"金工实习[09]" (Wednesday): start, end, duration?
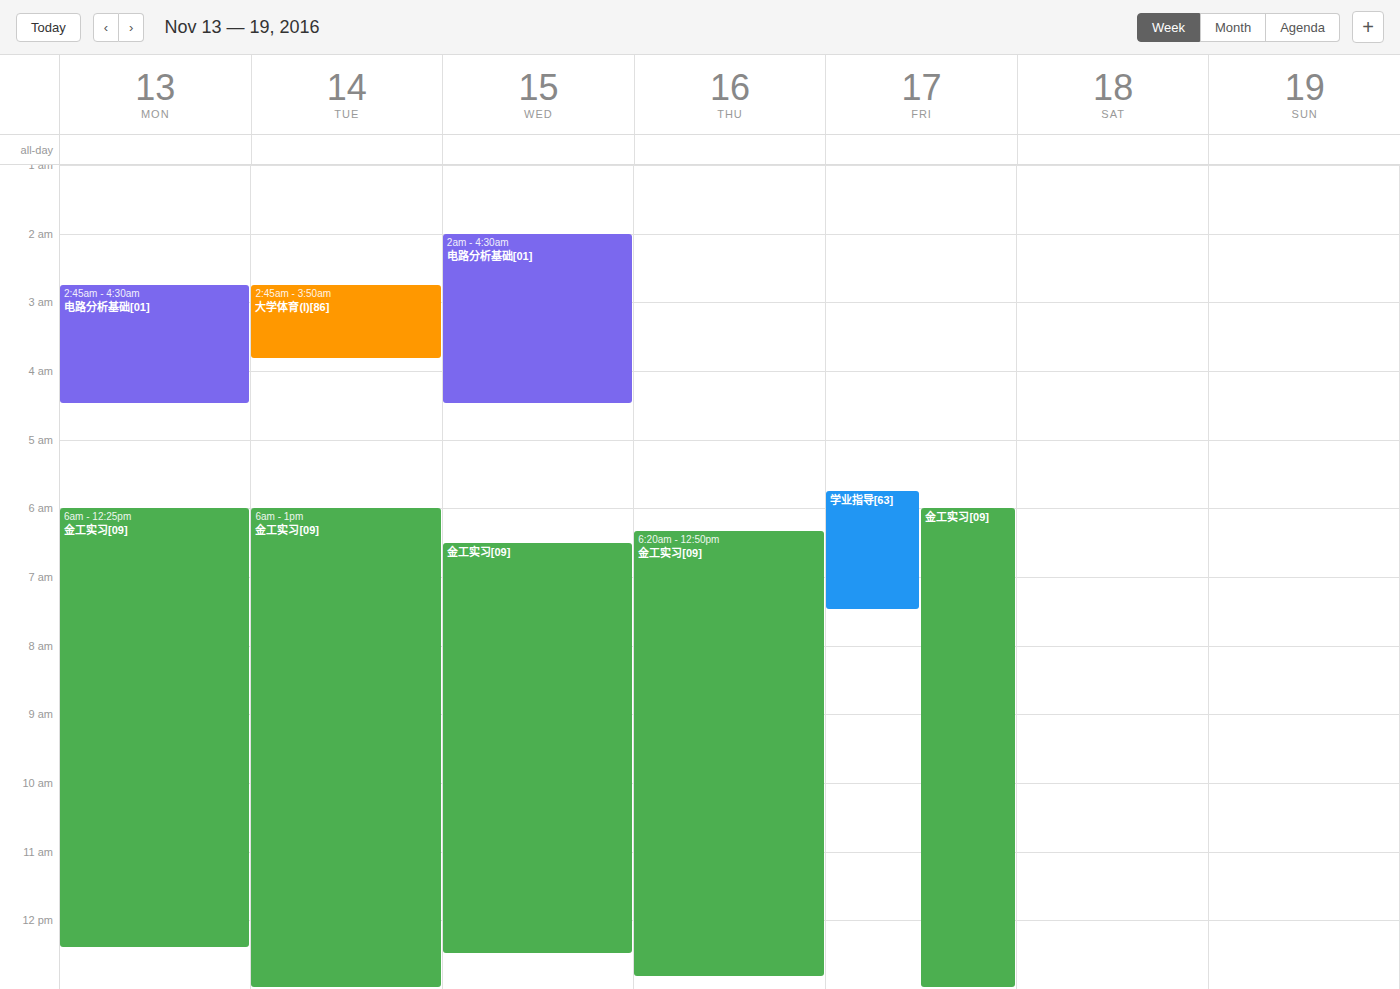
6:30 AM to 12:30 PM, 6 hours